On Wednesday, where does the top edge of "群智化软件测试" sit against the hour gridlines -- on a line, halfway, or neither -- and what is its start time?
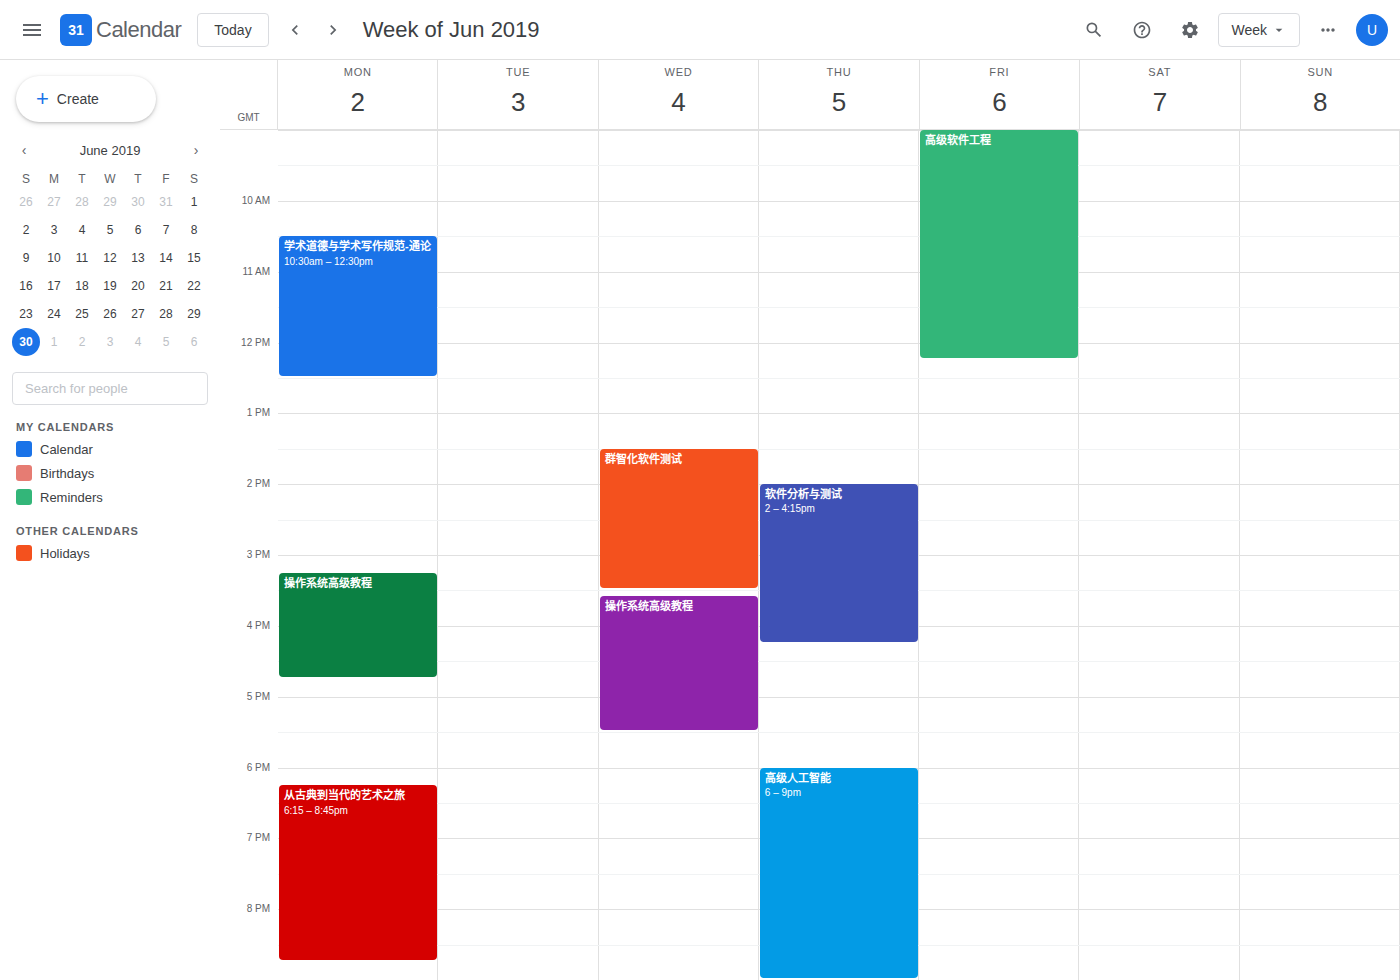
1:30 PM -- halfway between the 1 PM and 2 PM lines.